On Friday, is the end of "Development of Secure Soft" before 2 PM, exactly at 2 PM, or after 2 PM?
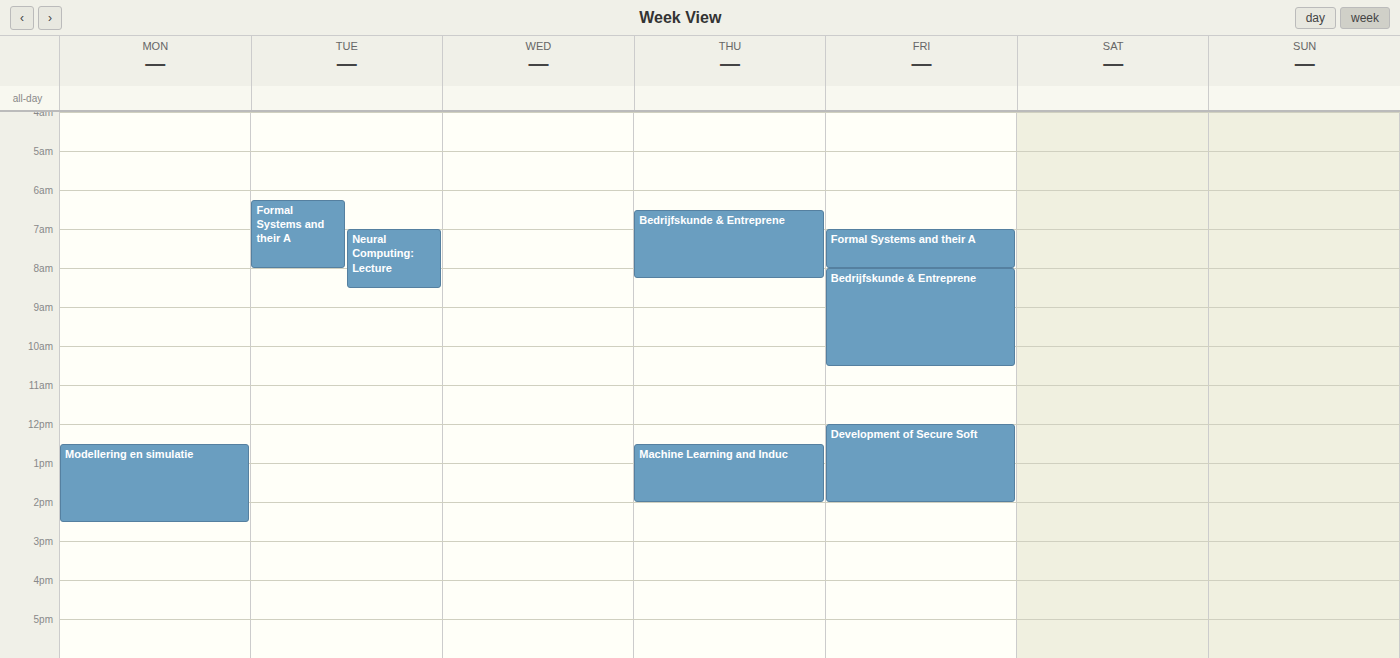
2:00 PM -- exactly at 2 PM, on the 2 PM line.